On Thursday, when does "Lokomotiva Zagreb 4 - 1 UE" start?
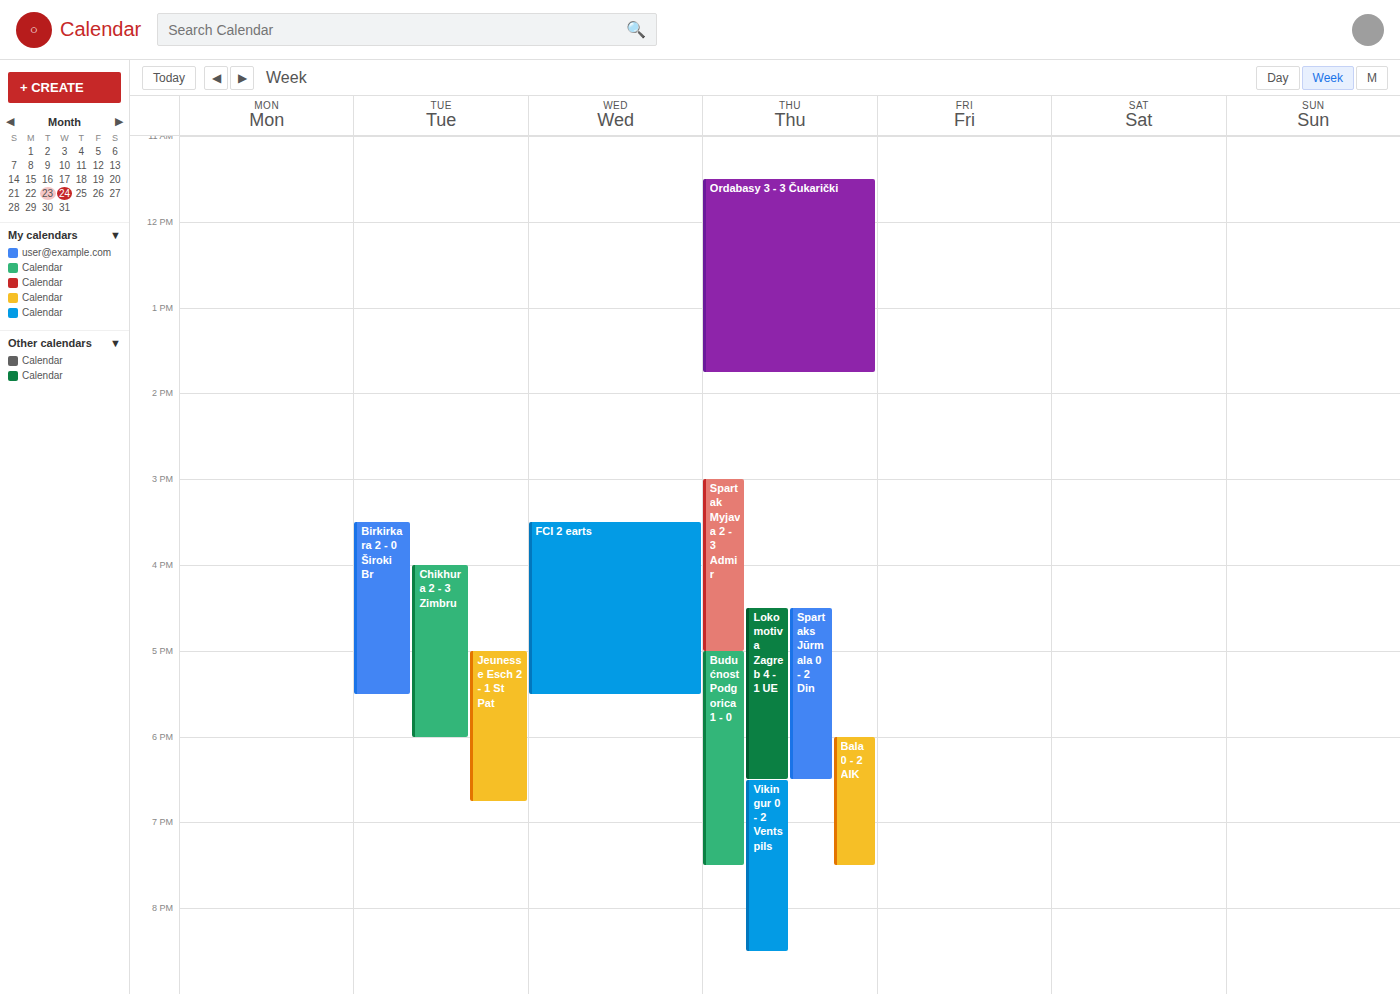
4:30 PM